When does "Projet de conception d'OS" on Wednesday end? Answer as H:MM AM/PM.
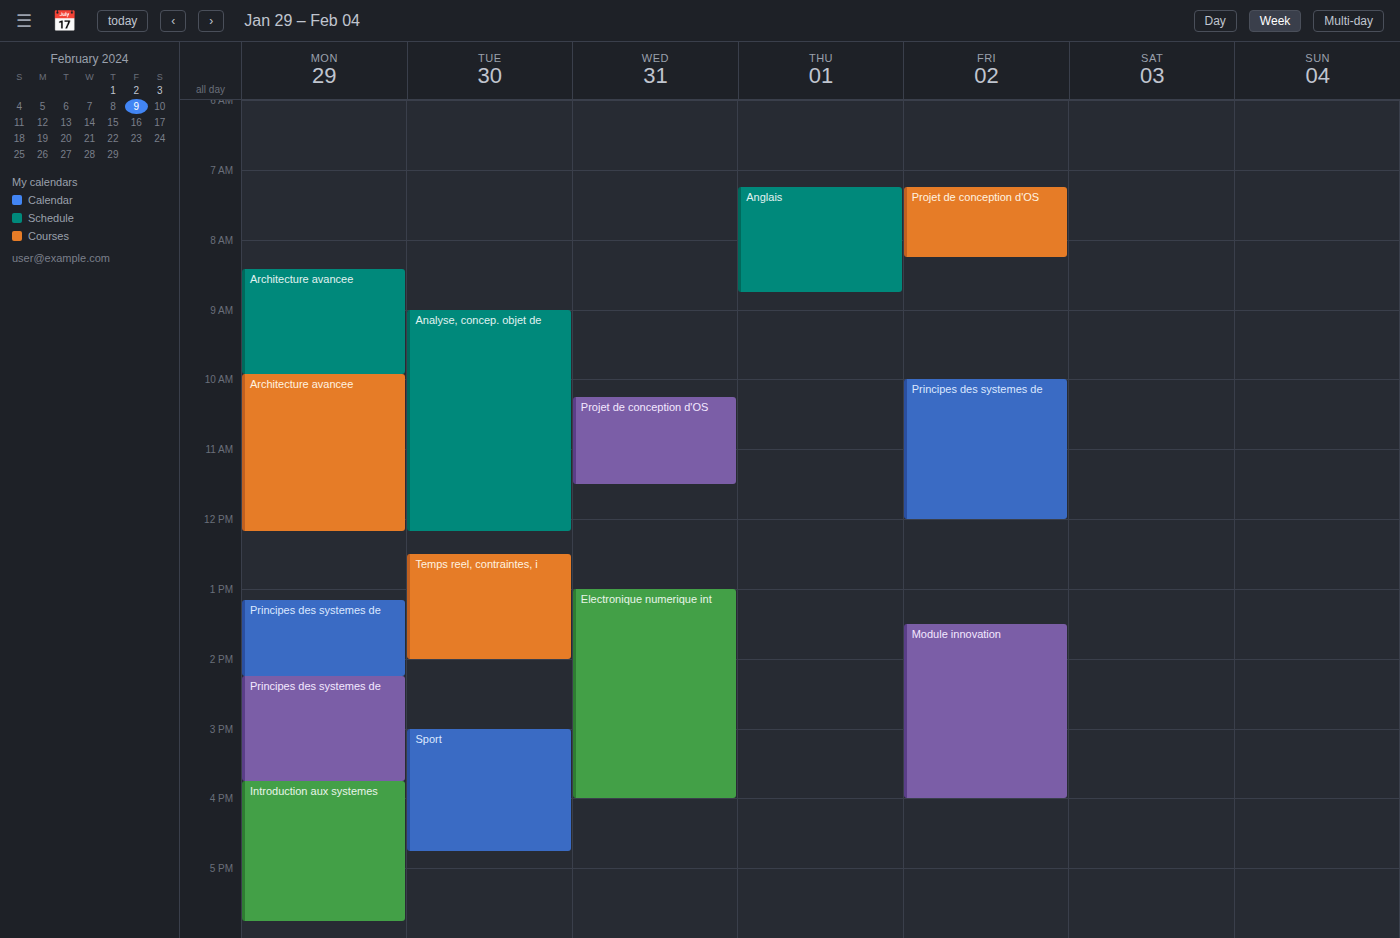
11:30 AM